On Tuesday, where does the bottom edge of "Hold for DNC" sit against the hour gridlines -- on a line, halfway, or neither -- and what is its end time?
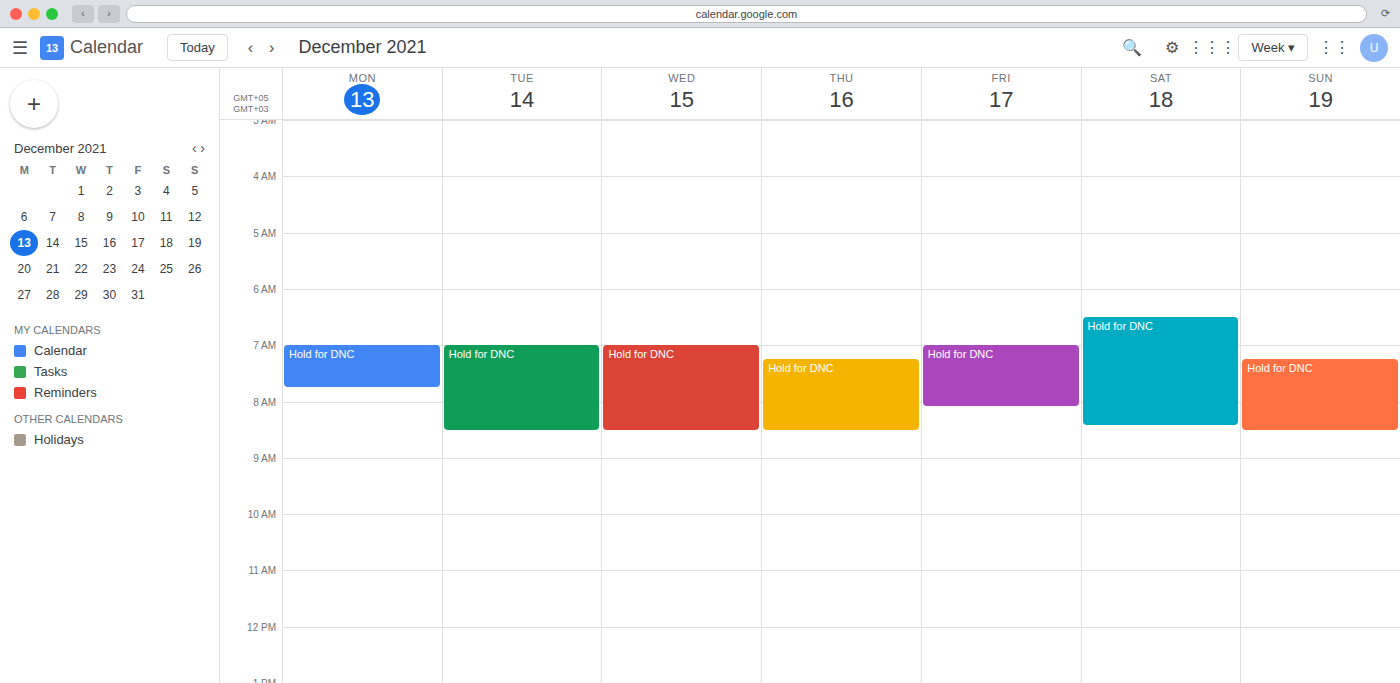
8:30 AM -- halfway between the 8 AM and 9 AM lines.